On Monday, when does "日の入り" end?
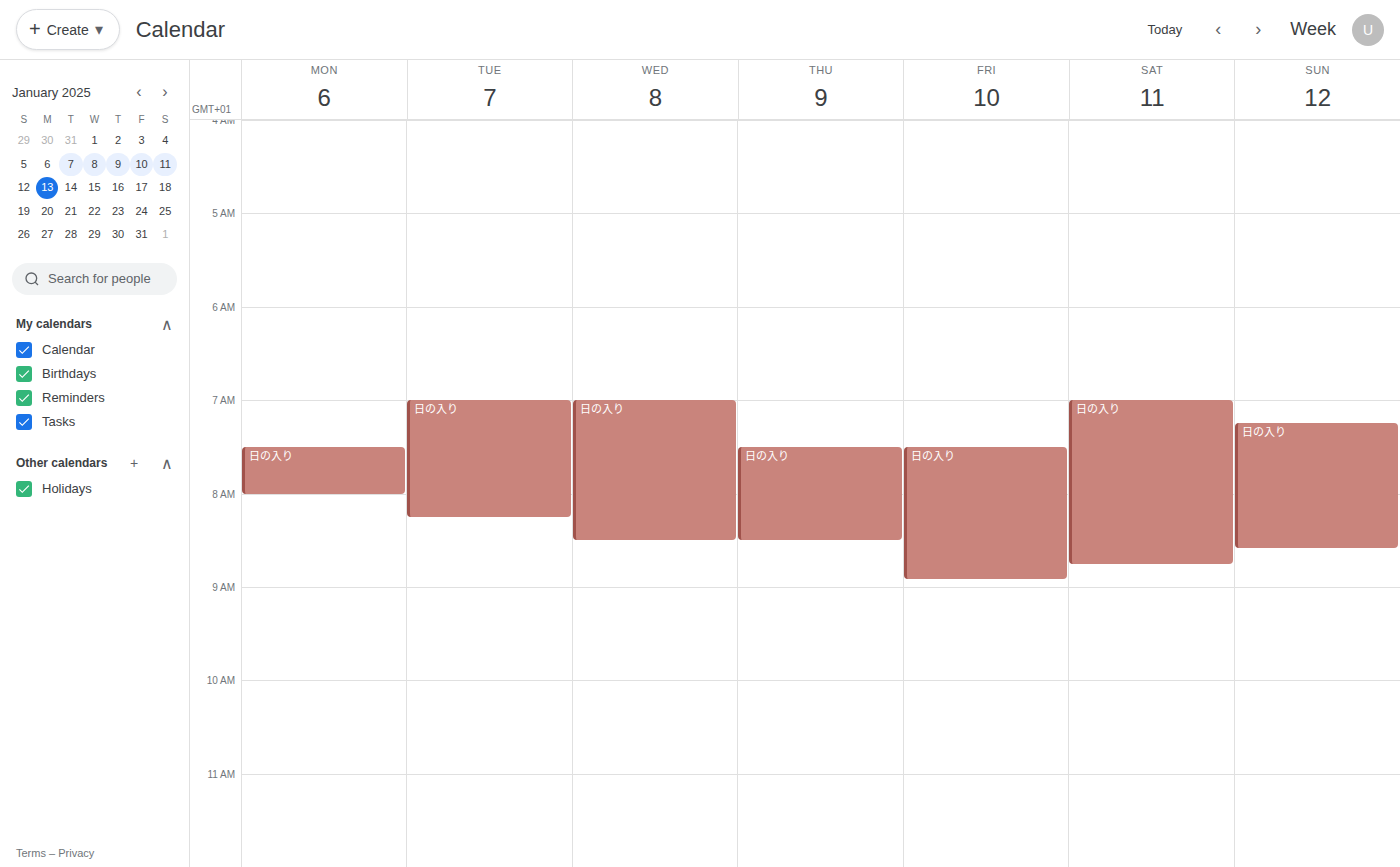
8:00 AM